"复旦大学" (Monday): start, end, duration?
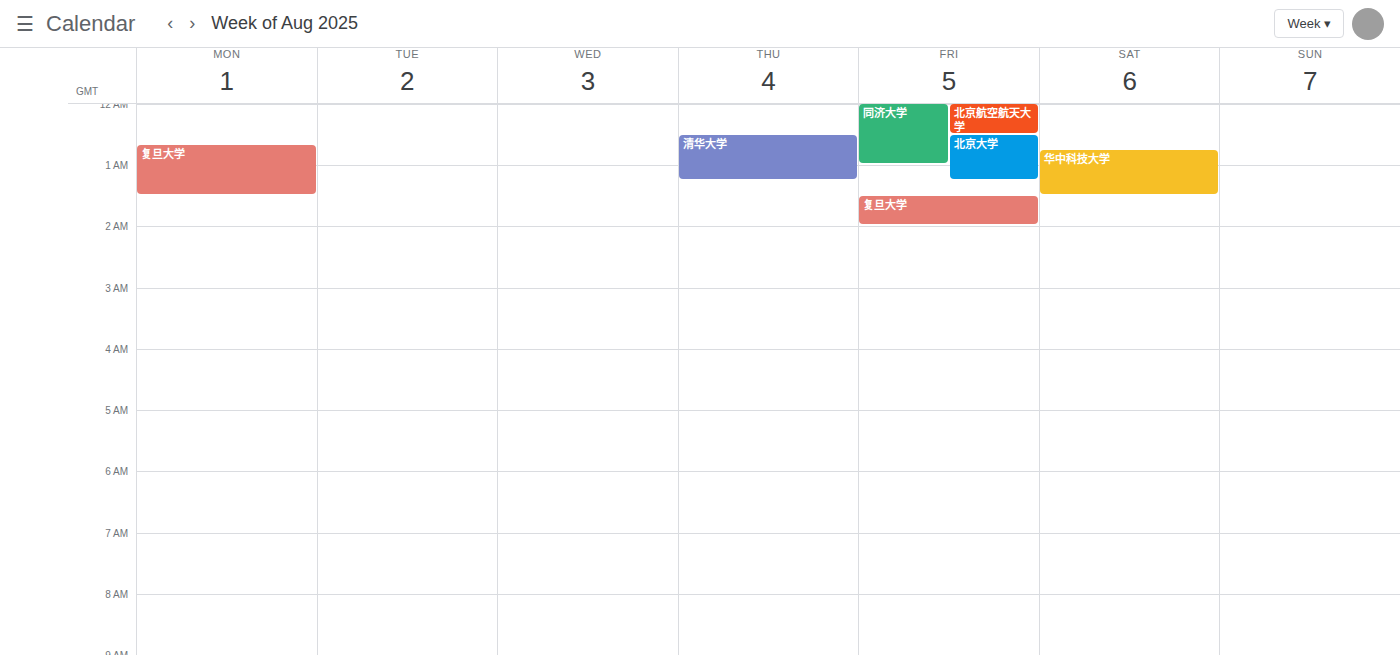
00:40 to 01:30, 50 minutes